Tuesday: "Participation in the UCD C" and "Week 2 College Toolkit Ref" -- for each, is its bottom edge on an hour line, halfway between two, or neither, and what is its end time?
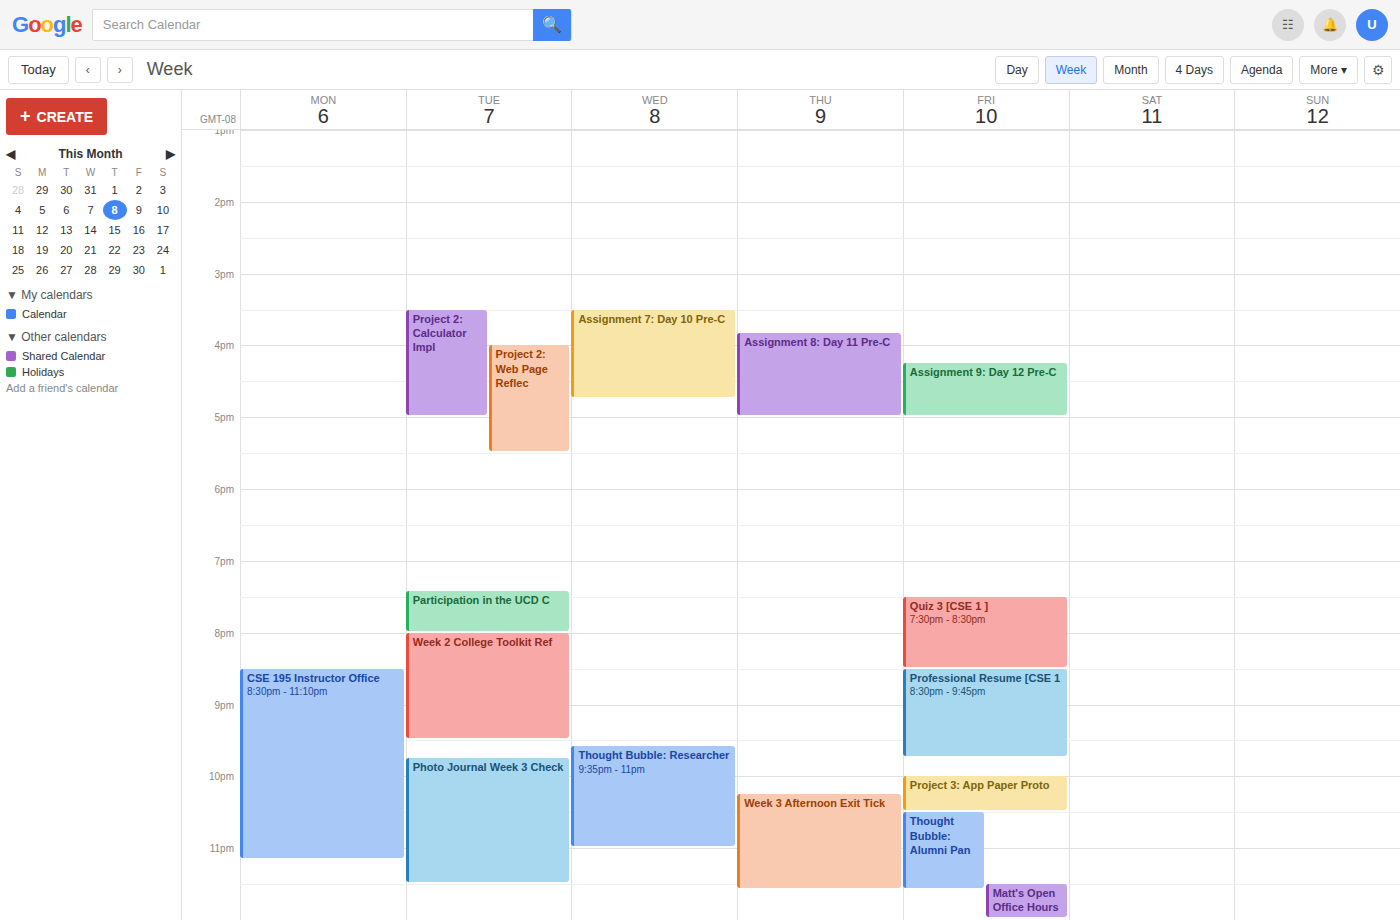
"Participation in the UCD C": 8:00 PM, exactly on the 8 PM line. "Week 2 College Toolkit Ref": 9:30 PM, halfway between the 9 PM and 10 PM lines.